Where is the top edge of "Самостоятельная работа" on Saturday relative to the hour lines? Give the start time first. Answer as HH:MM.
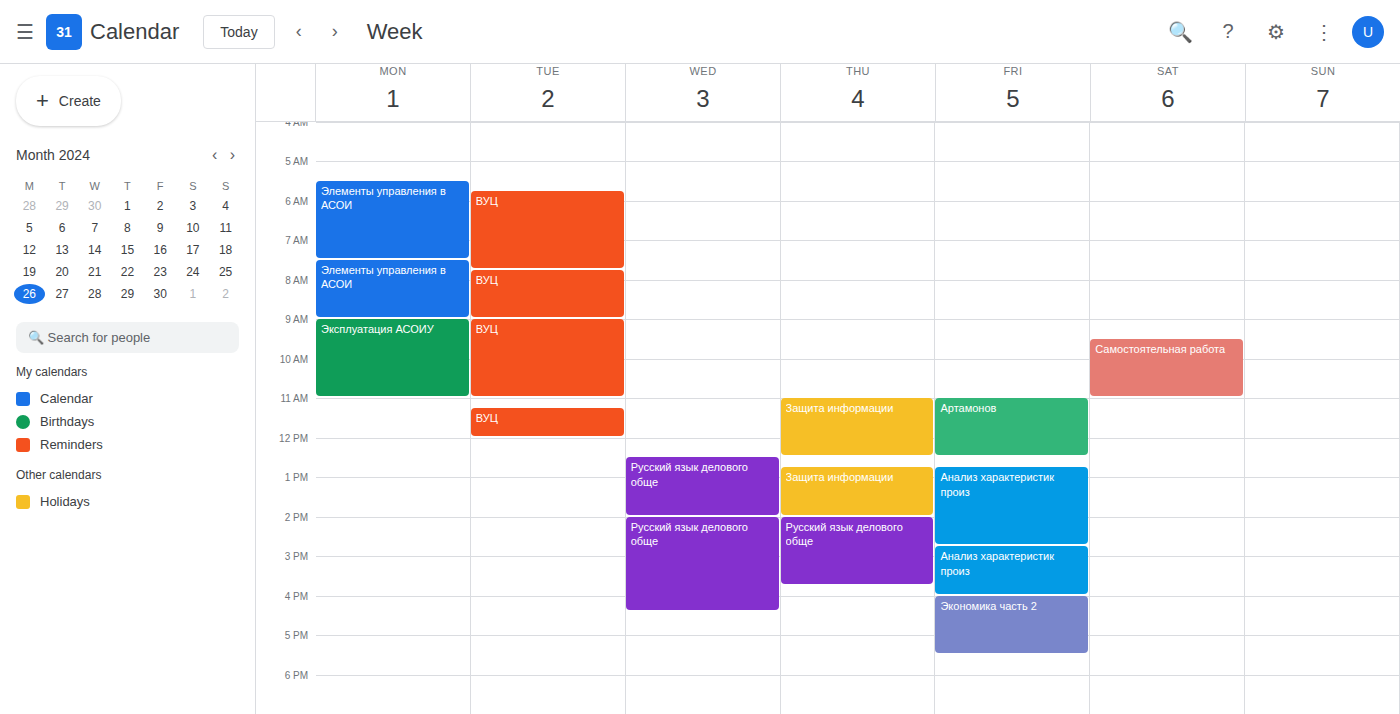
09:30 -- halfway between the 09:00 and 10:00 lines.